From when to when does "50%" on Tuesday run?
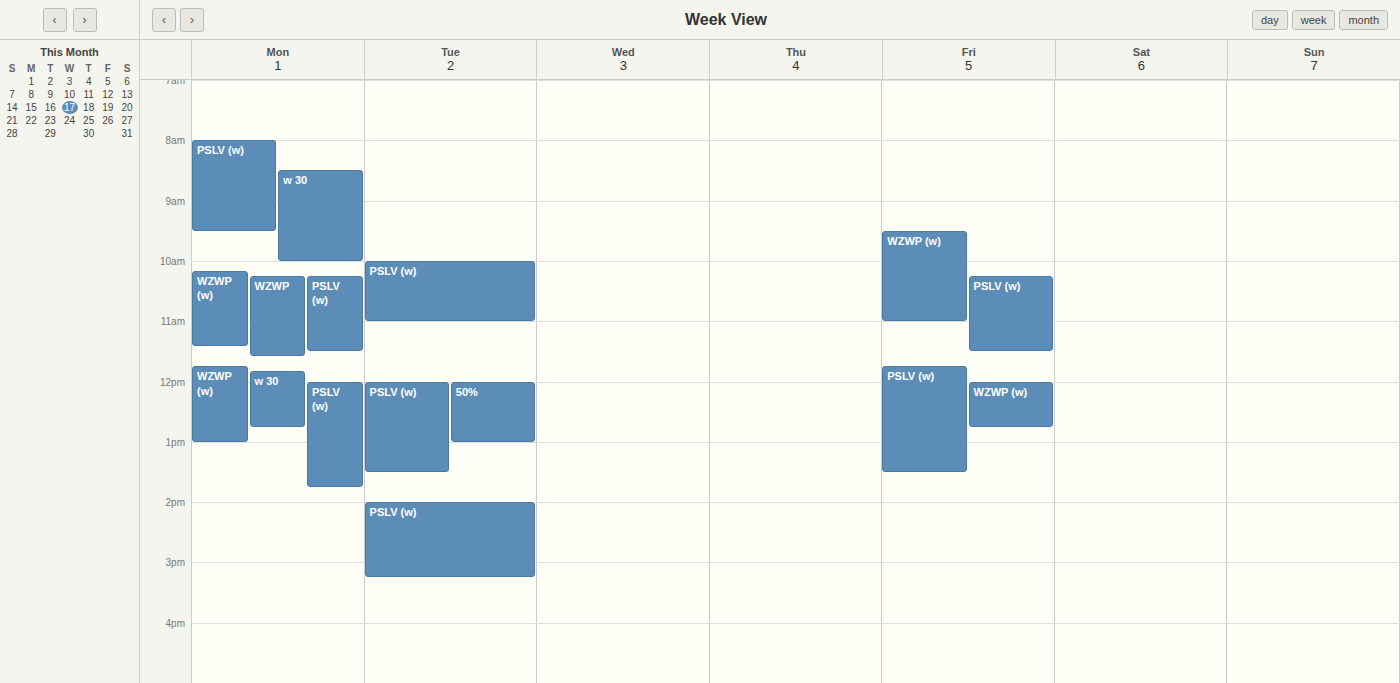
12:00 PM to 1:00 PM